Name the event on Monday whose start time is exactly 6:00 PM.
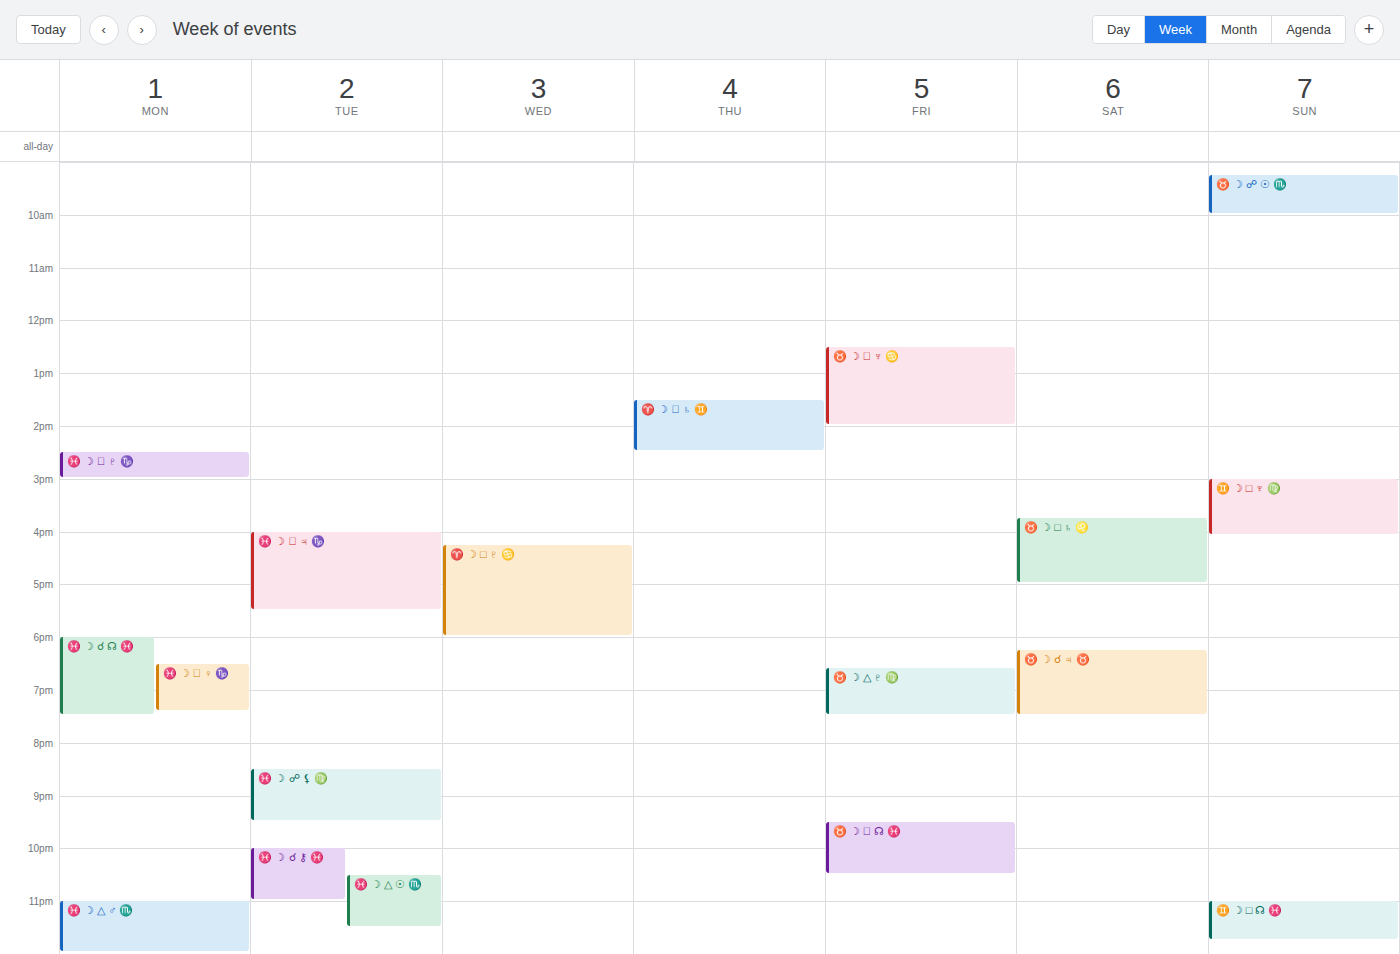
"♓️ ☽ ☌ ☊ ♓️"